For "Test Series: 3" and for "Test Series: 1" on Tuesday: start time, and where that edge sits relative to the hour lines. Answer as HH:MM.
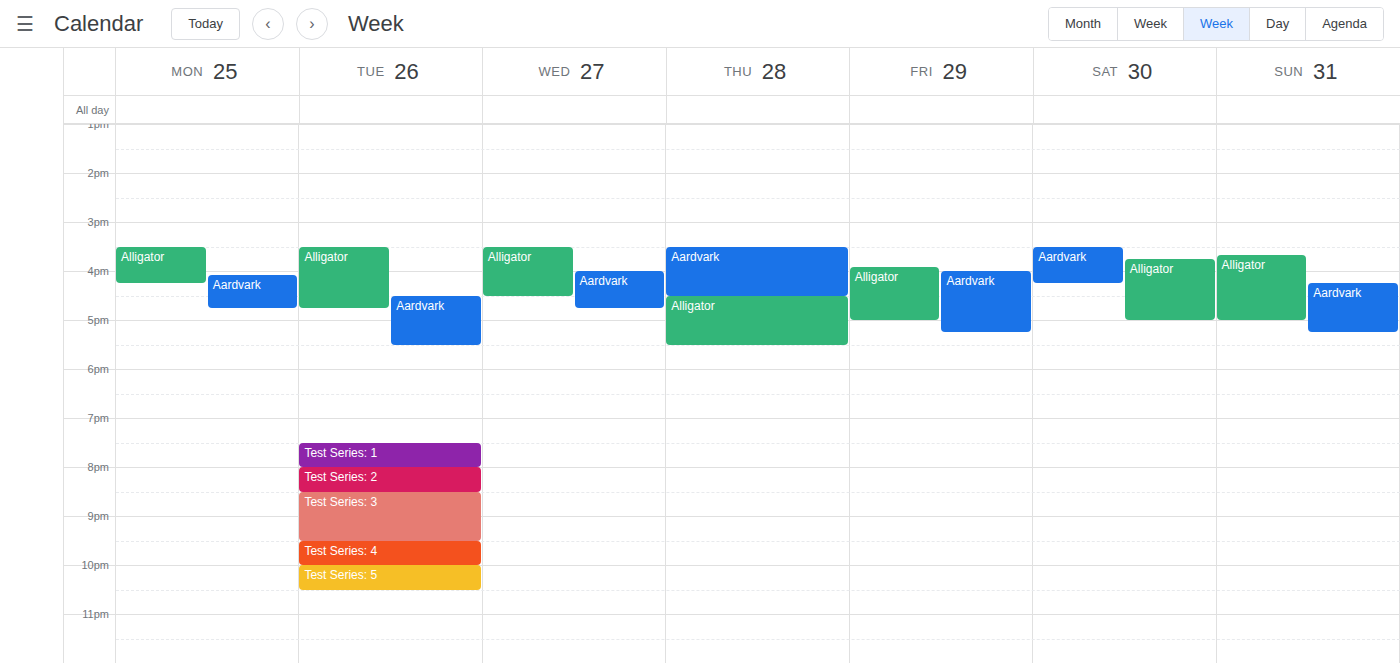
"Test Series: 3": 20:30, halfway between the 20:00 and 21:00 lines. "Test Series: 1": 19:30, halfway between the 19:00 and 20:00 lines.